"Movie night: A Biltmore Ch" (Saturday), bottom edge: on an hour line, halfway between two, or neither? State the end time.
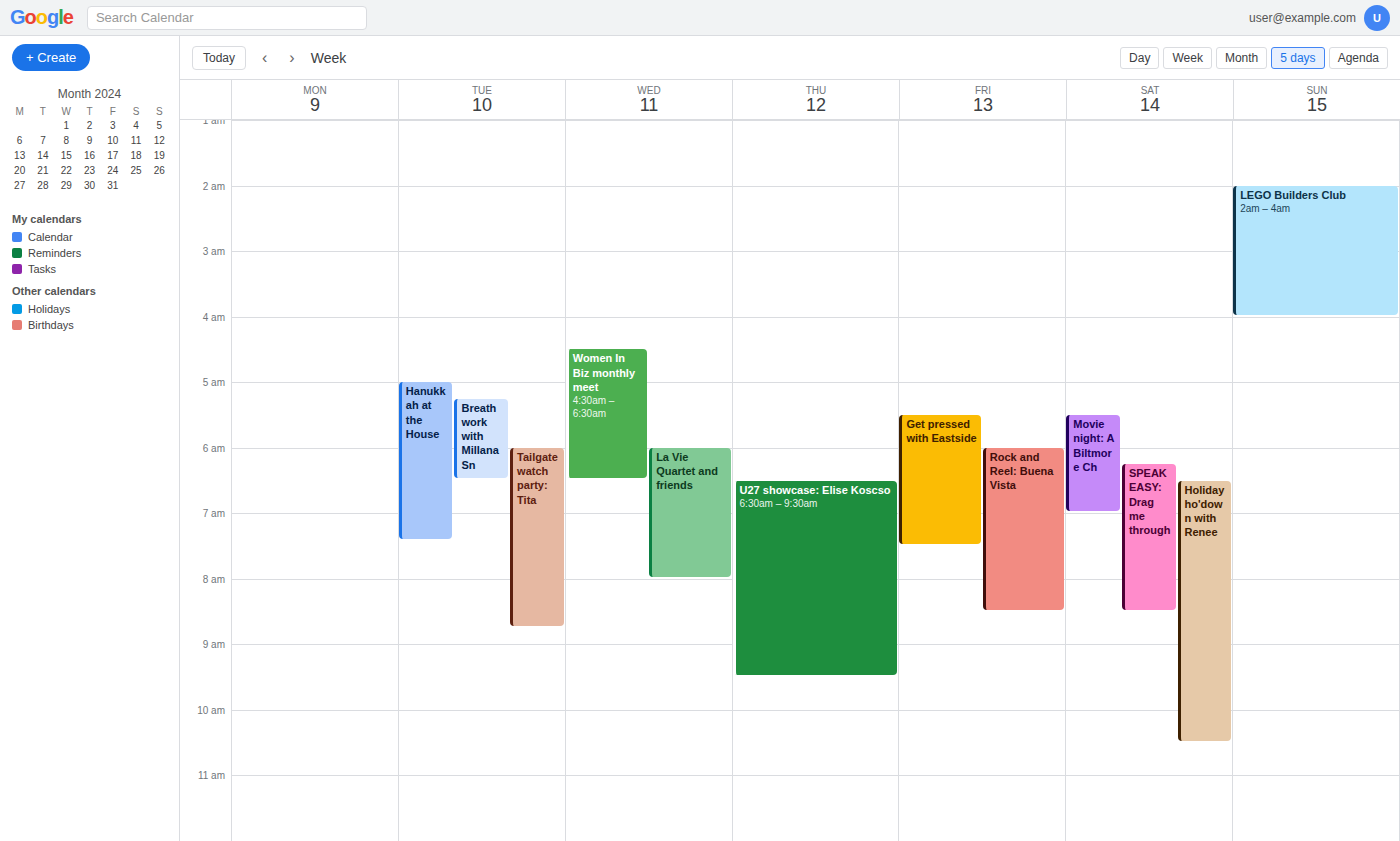
7:00 AM -- exactly on the 7 AM line.